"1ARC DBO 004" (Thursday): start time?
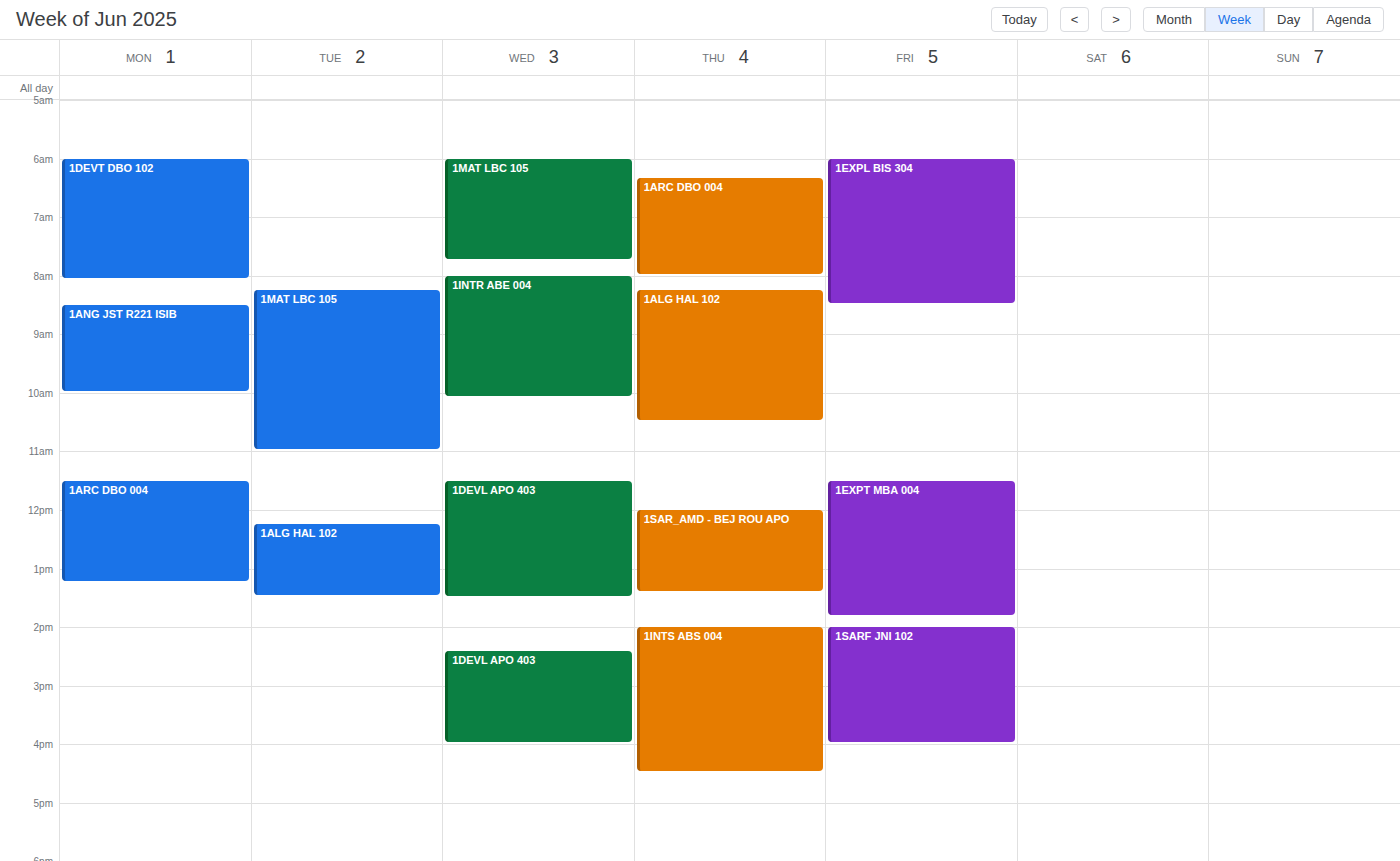
6:20 AM